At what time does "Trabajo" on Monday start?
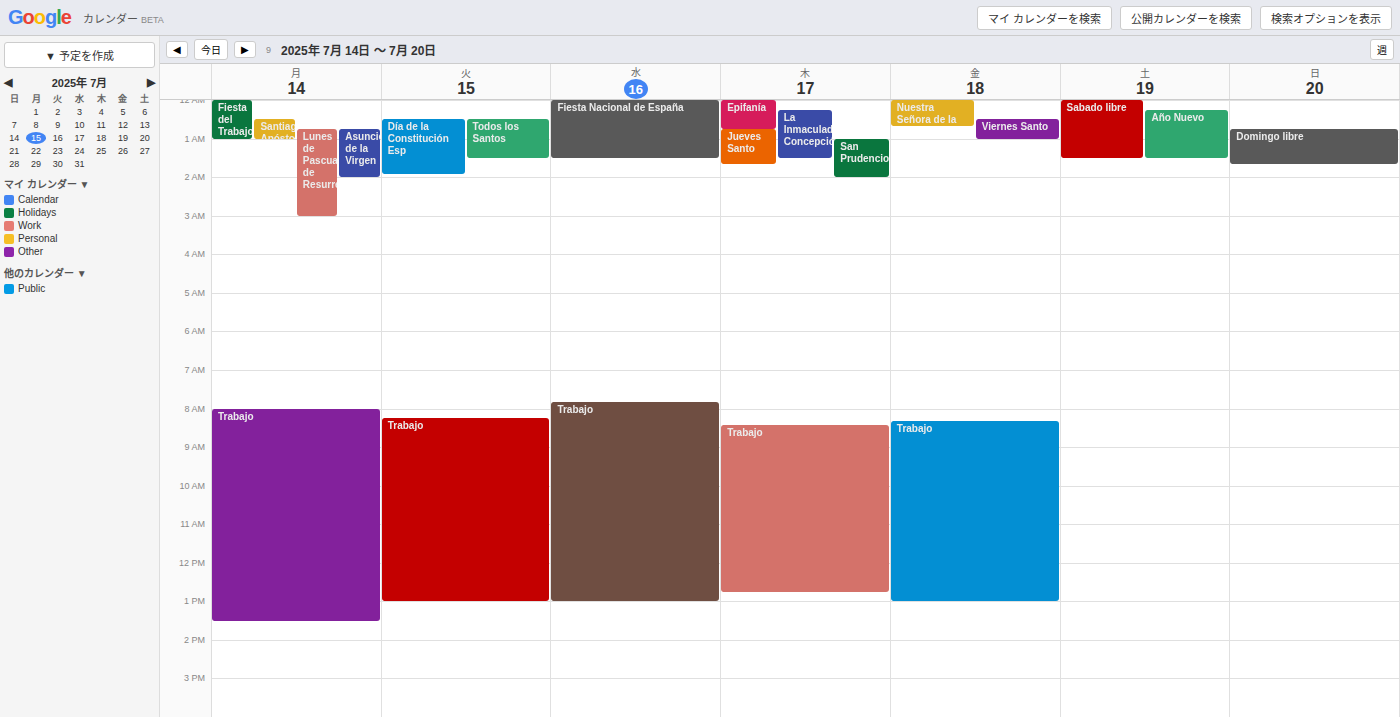
08:00